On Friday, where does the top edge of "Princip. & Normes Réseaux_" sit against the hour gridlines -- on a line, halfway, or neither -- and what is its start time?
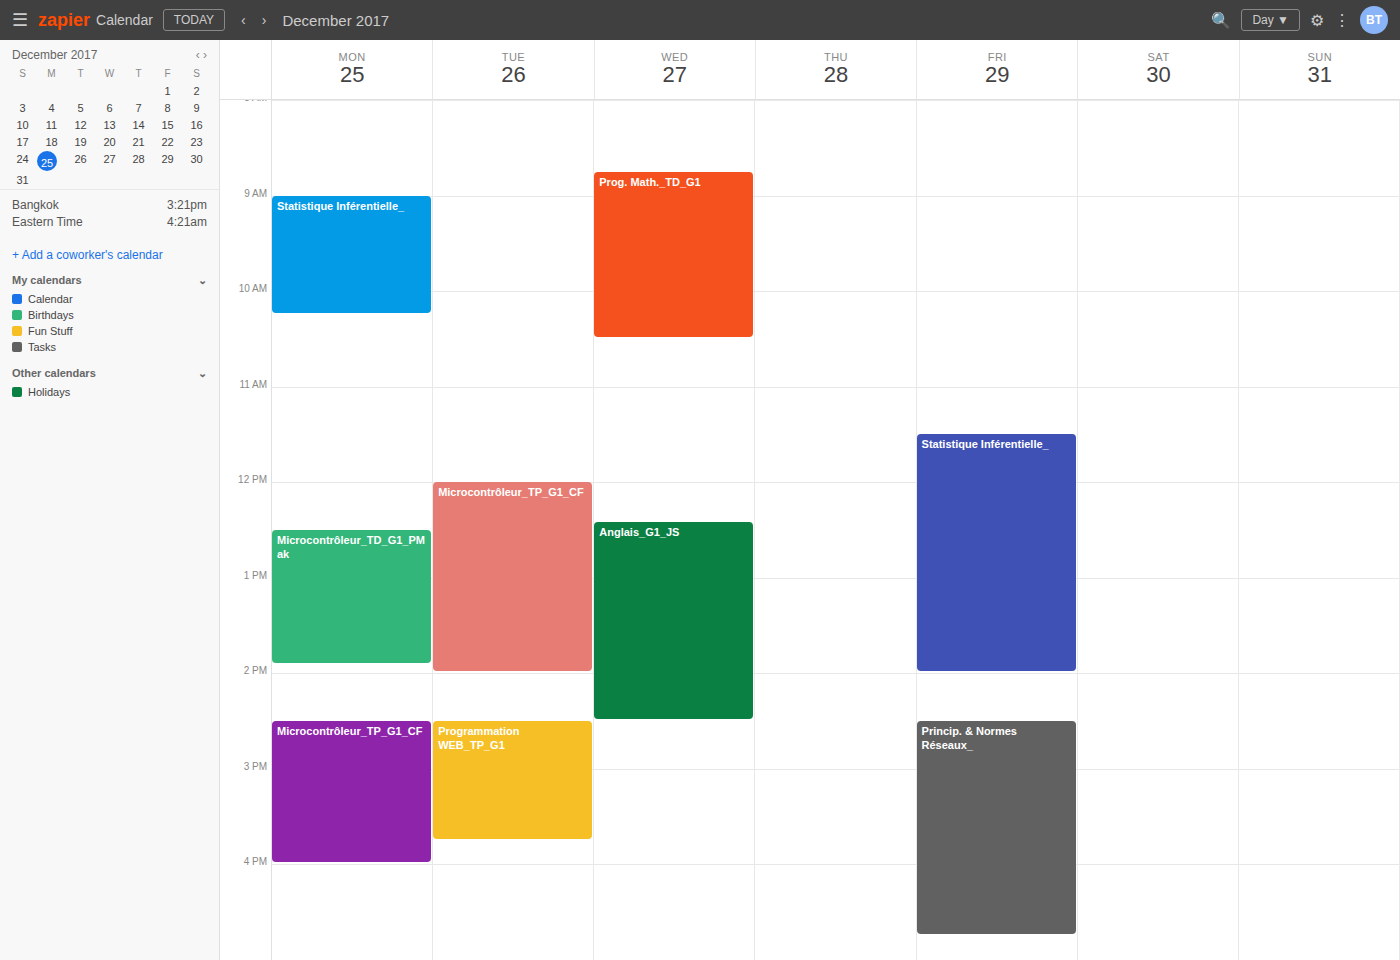
2:30 PM -- halfway between the 2 PM and 3 PM lines.